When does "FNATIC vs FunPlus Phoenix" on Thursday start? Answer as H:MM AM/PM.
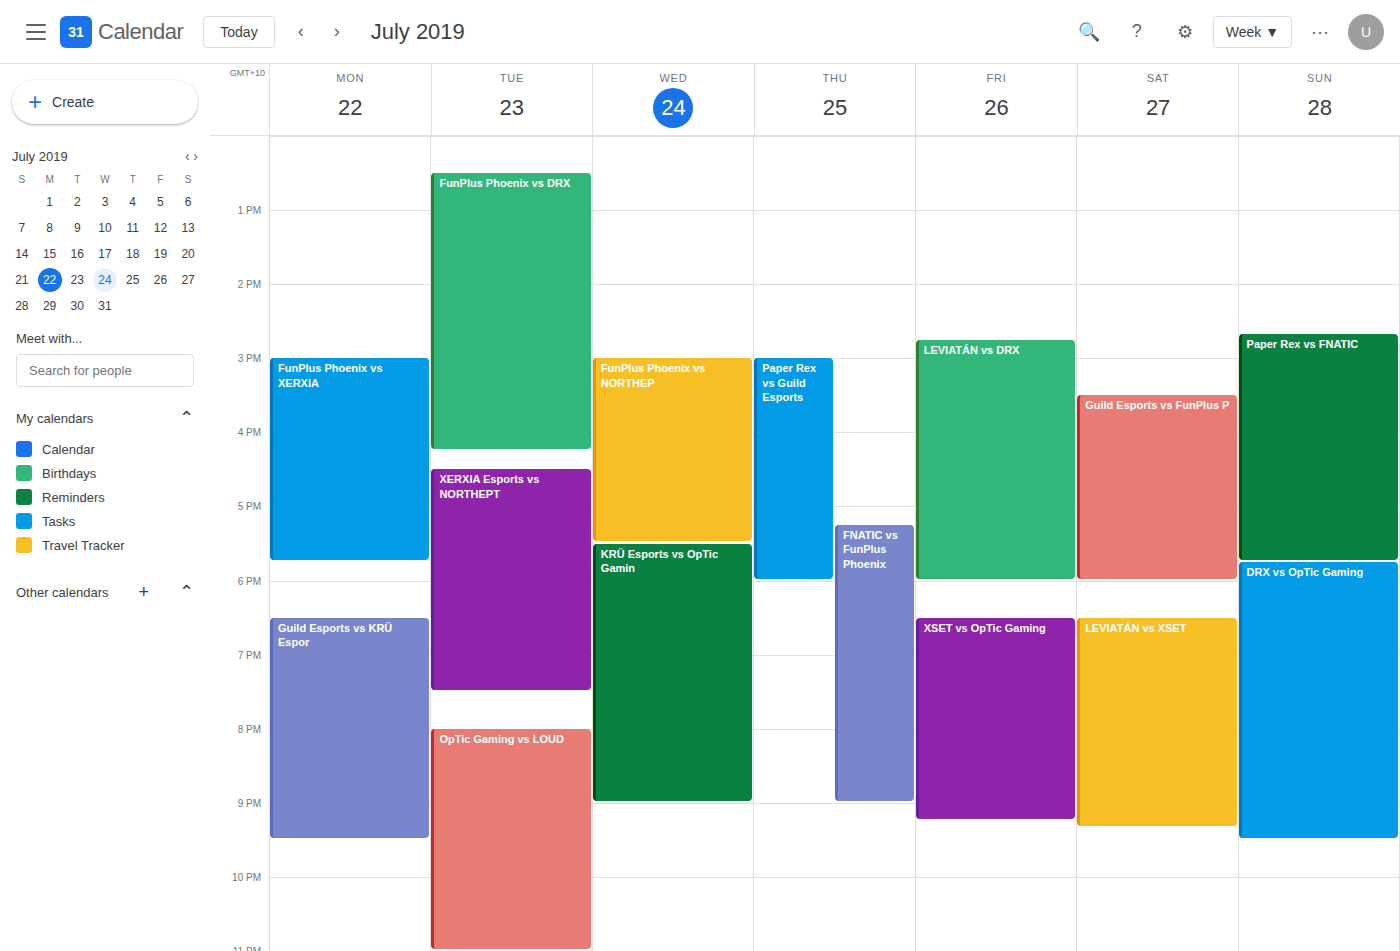
5:15 PM